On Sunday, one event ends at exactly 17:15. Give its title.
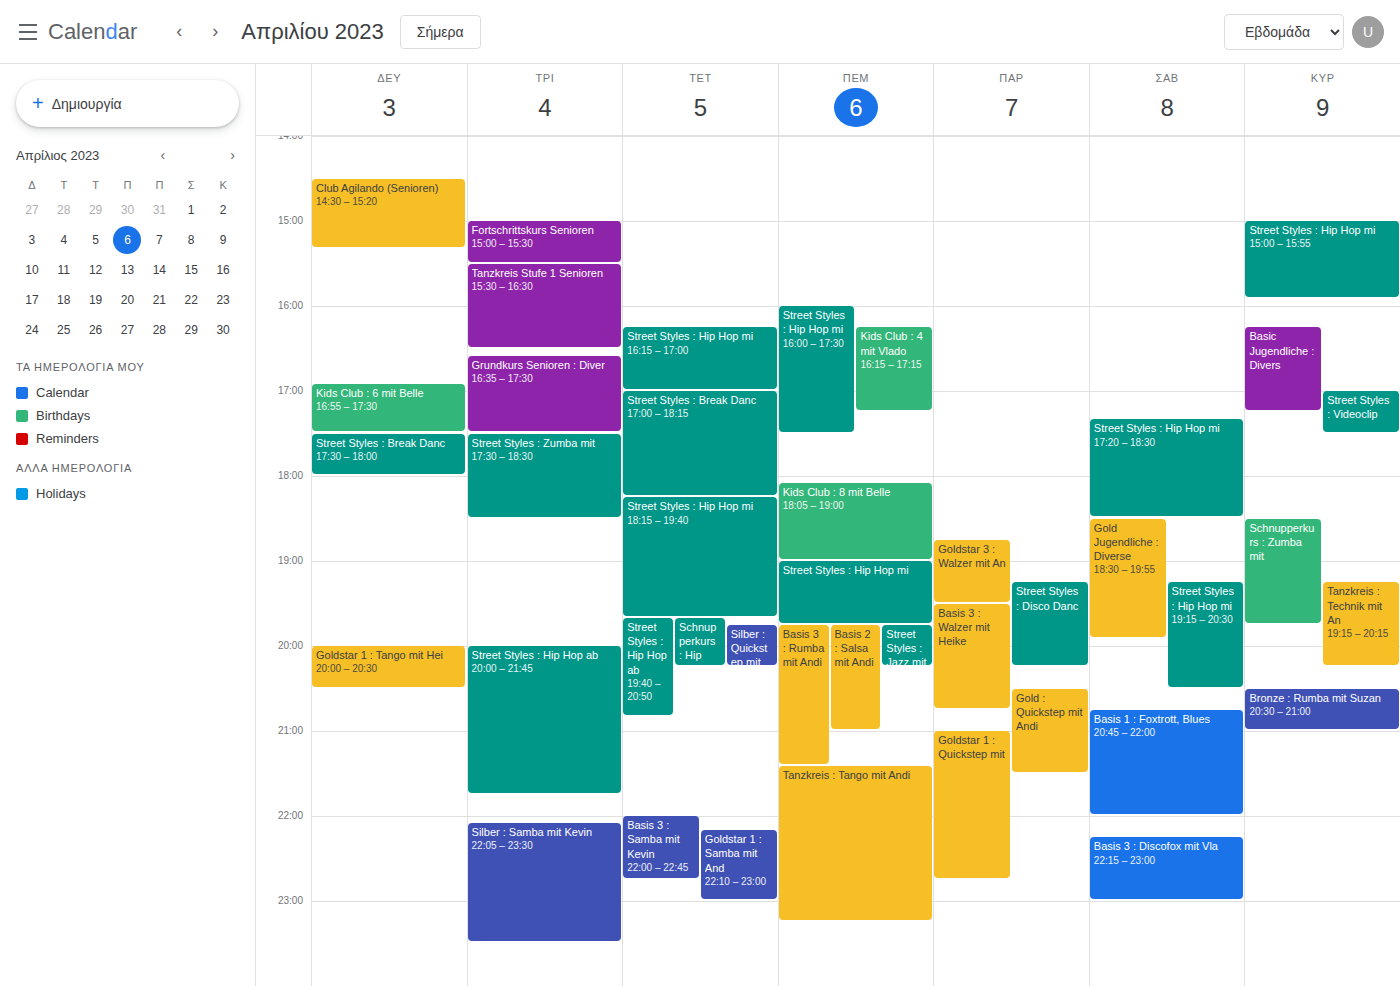
"Basic Jugendliche : Divers"